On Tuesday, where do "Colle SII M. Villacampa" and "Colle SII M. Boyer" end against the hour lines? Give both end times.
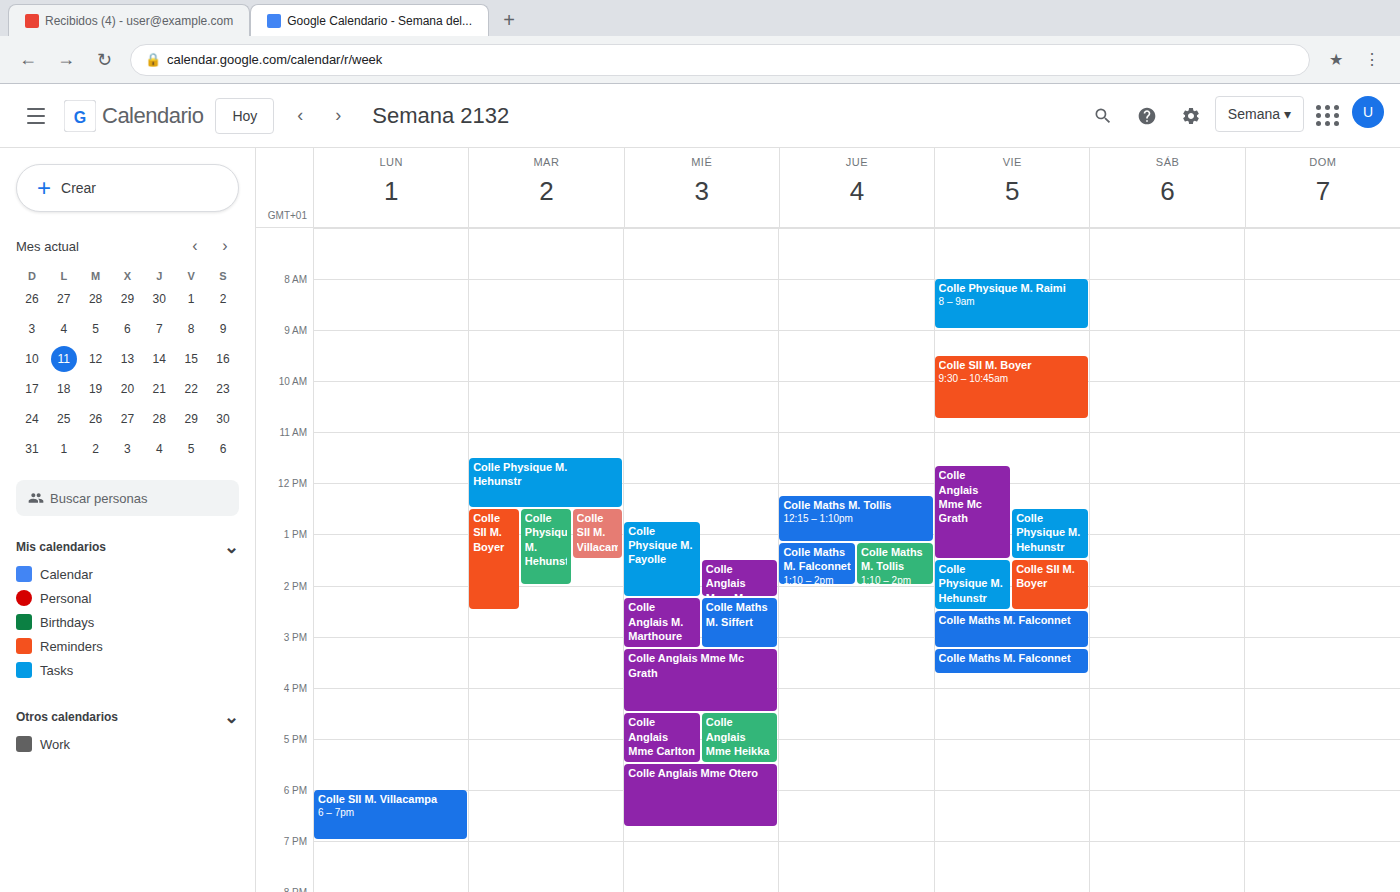
"Colle SII M. Villacampa": 1:30 PM, halfway between the 1 PM and 2 PM lines. "Colle SII M. Boyer": 2:30 PM, halfway between the 2 PM and 3 PM lines.